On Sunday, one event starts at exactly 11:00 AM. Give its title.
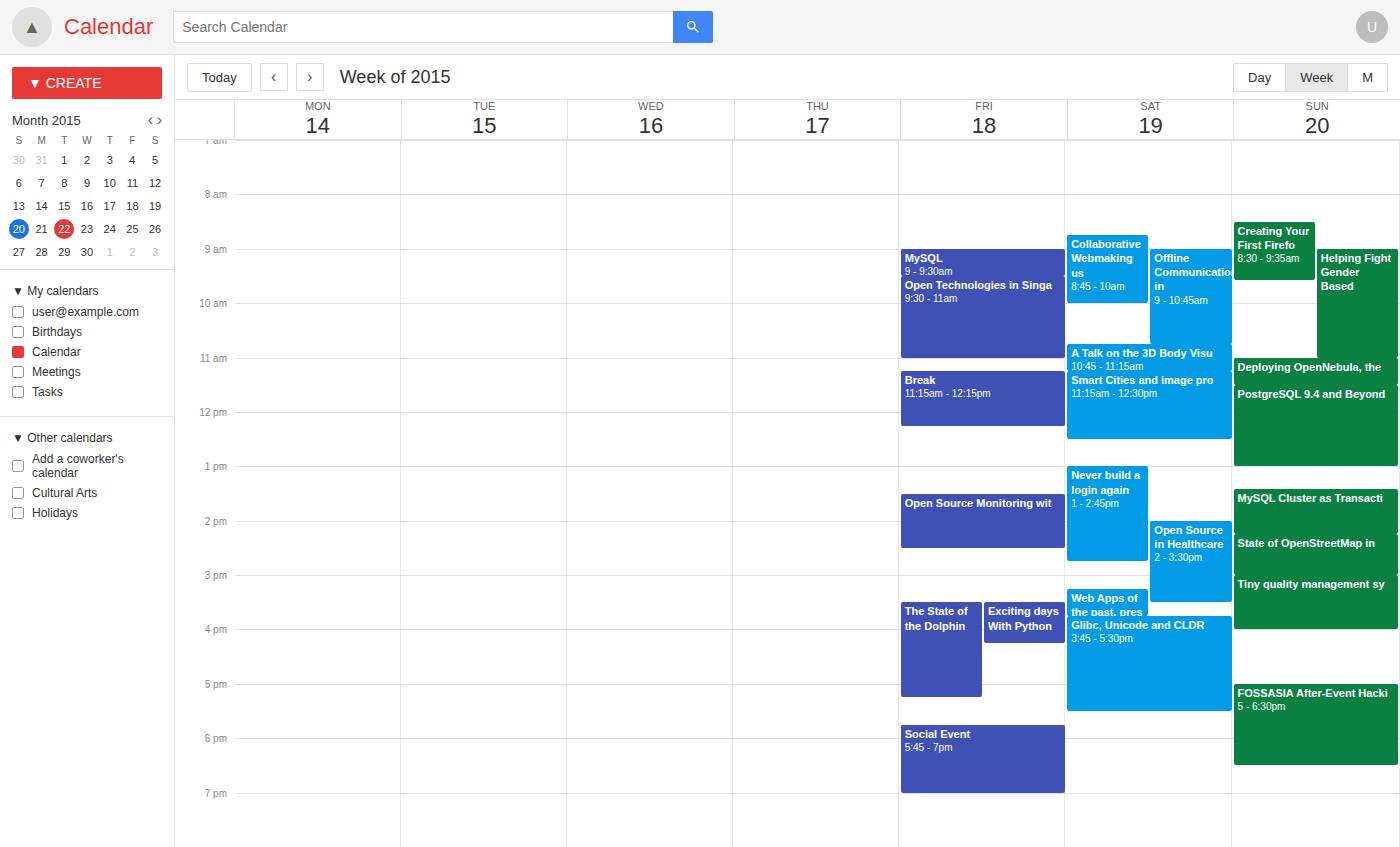
"Deploying OpenNebula, the"